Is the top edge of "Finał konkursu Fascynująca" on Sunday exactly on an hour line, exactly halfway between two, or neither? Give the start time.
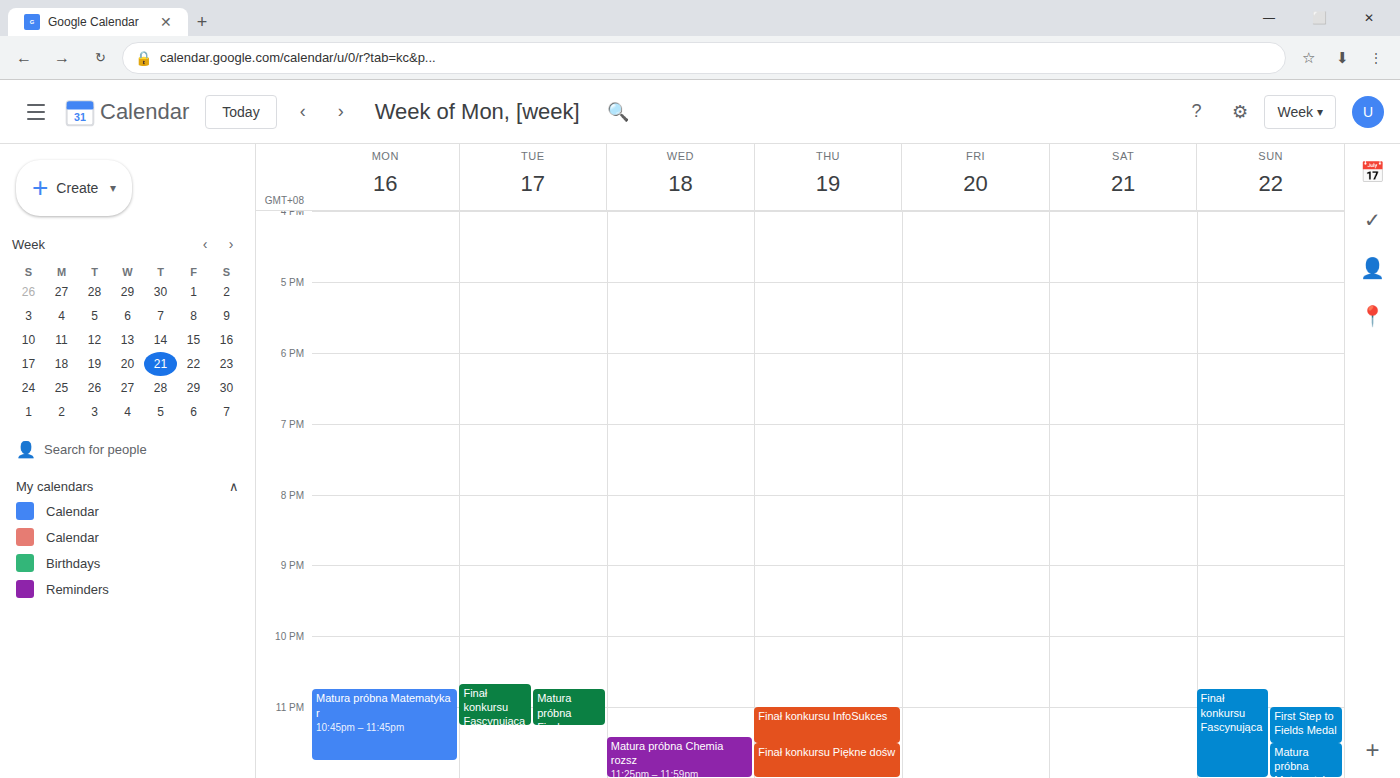
10:45 PM -- neither: three quarters of the way from the 10 PM line to the 11 PM line.